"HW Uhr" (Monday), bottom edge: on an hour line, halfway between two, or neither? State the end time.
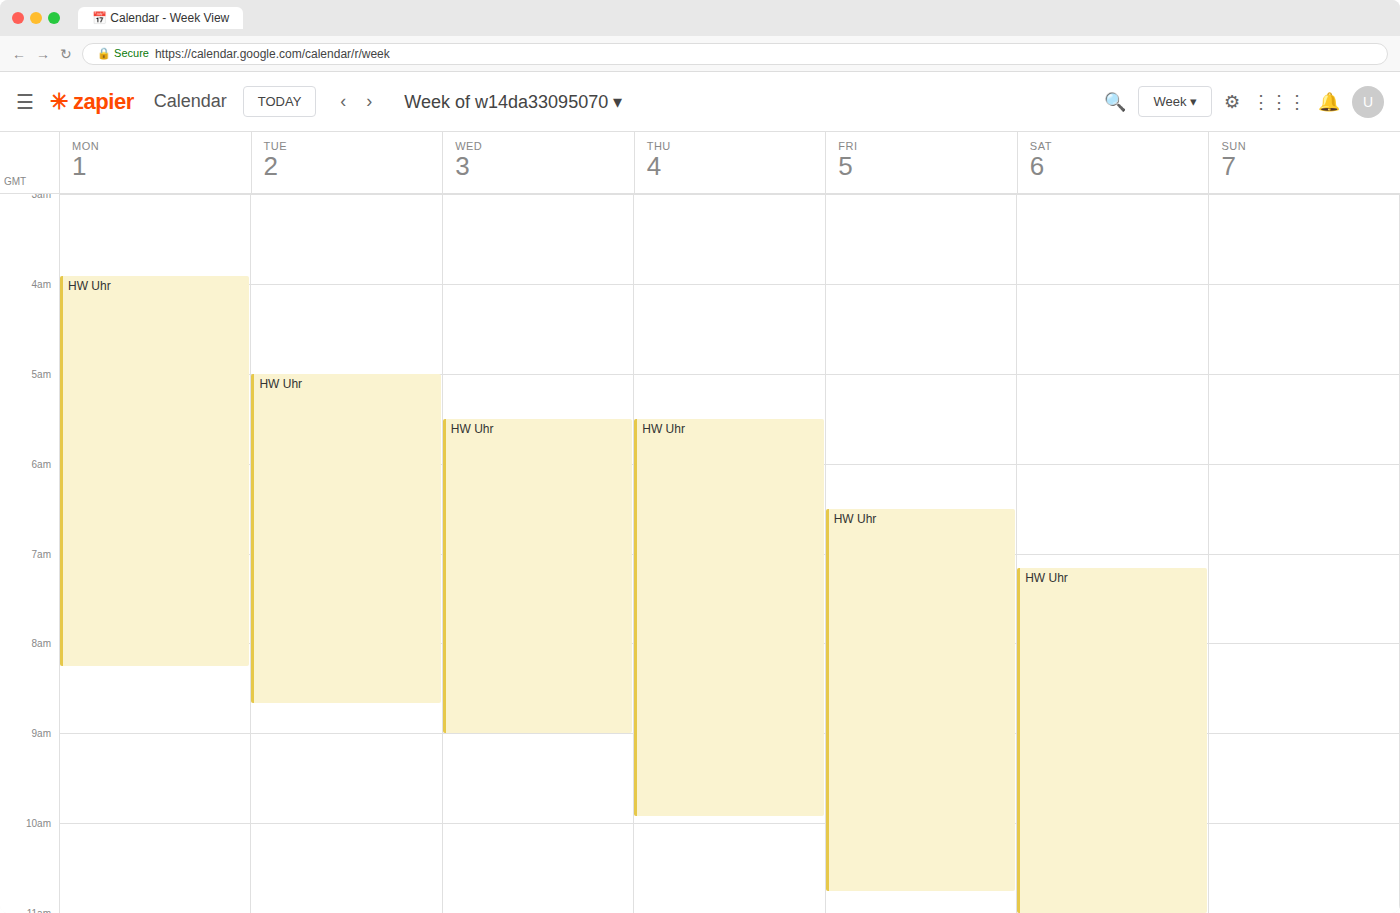
8:15 AM -- neither: a quarter of the way from the 8 AM line to the 9 AM line.